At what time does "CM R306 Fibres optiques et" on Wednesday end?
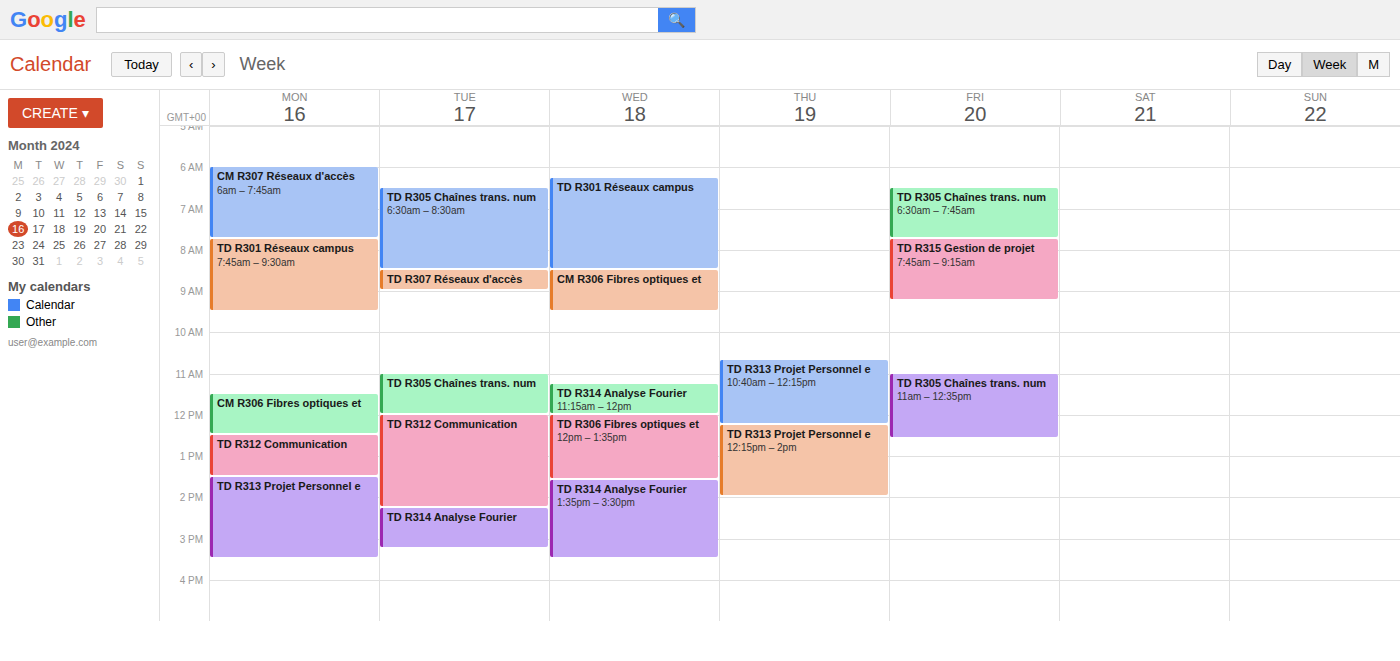
9:30 AM